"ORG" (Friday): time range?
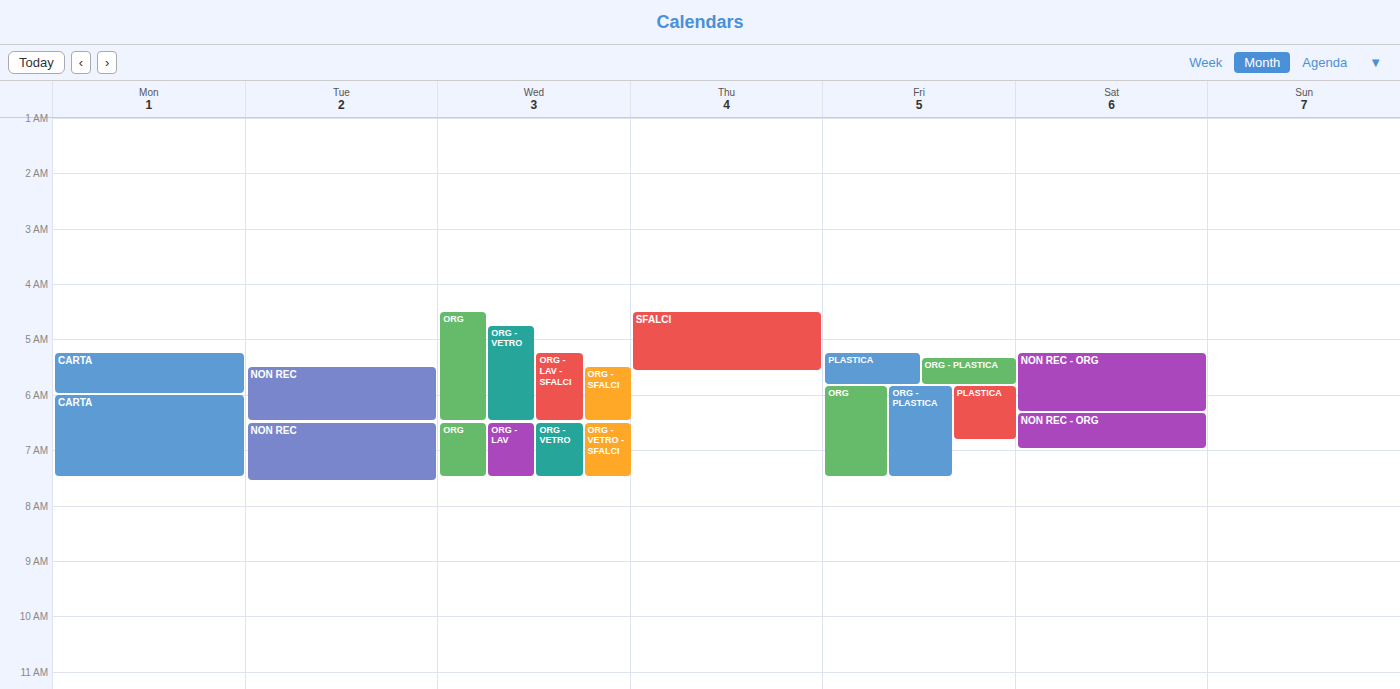
5:50 AM to 7:30 AM